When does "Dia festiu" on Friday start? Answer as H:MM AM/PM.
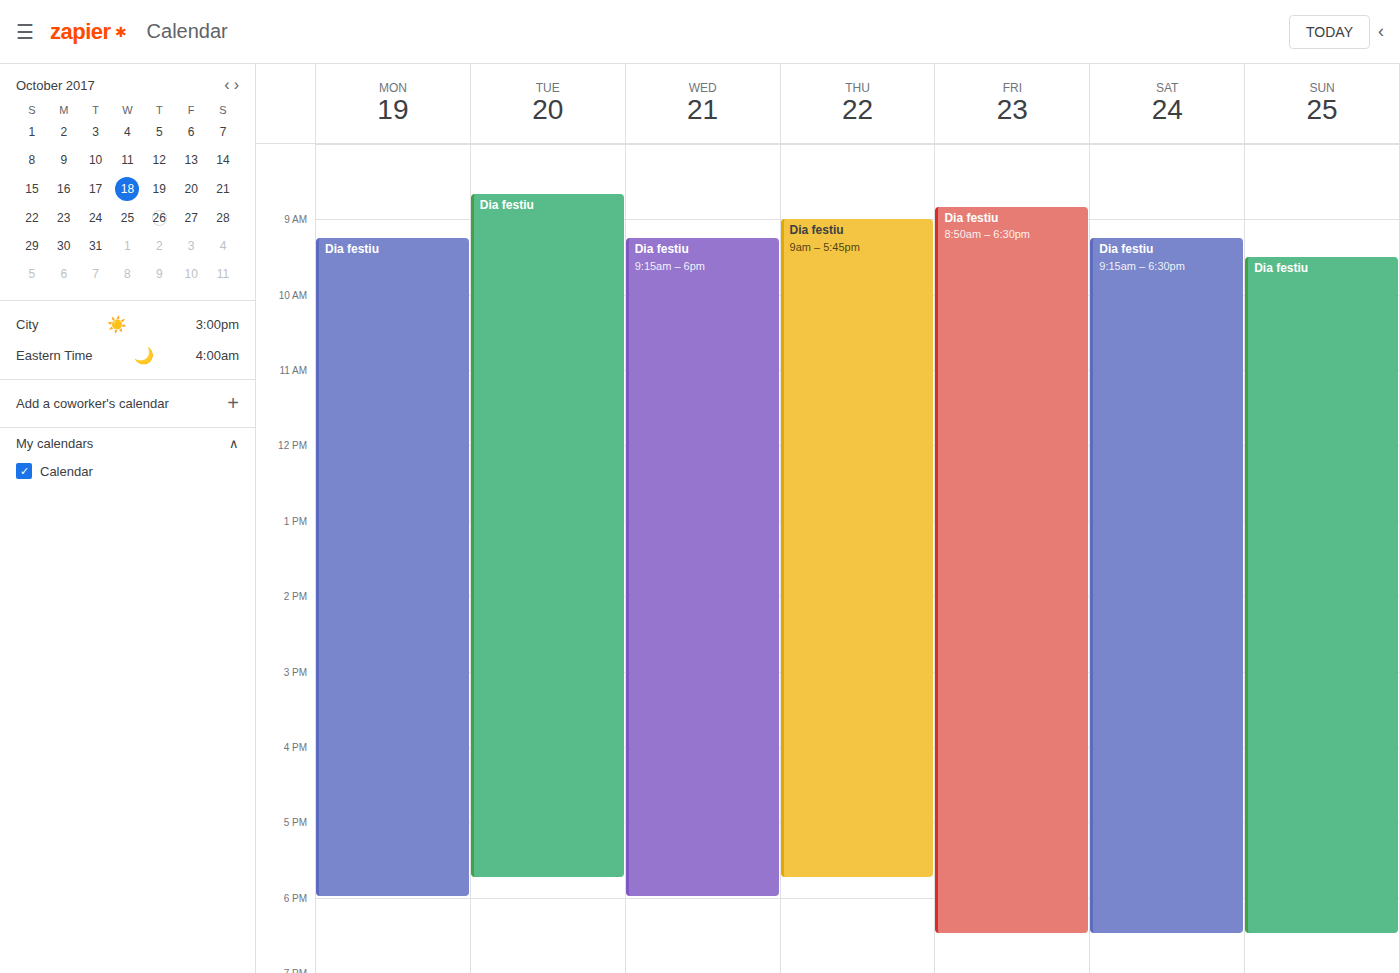
8:50 AM